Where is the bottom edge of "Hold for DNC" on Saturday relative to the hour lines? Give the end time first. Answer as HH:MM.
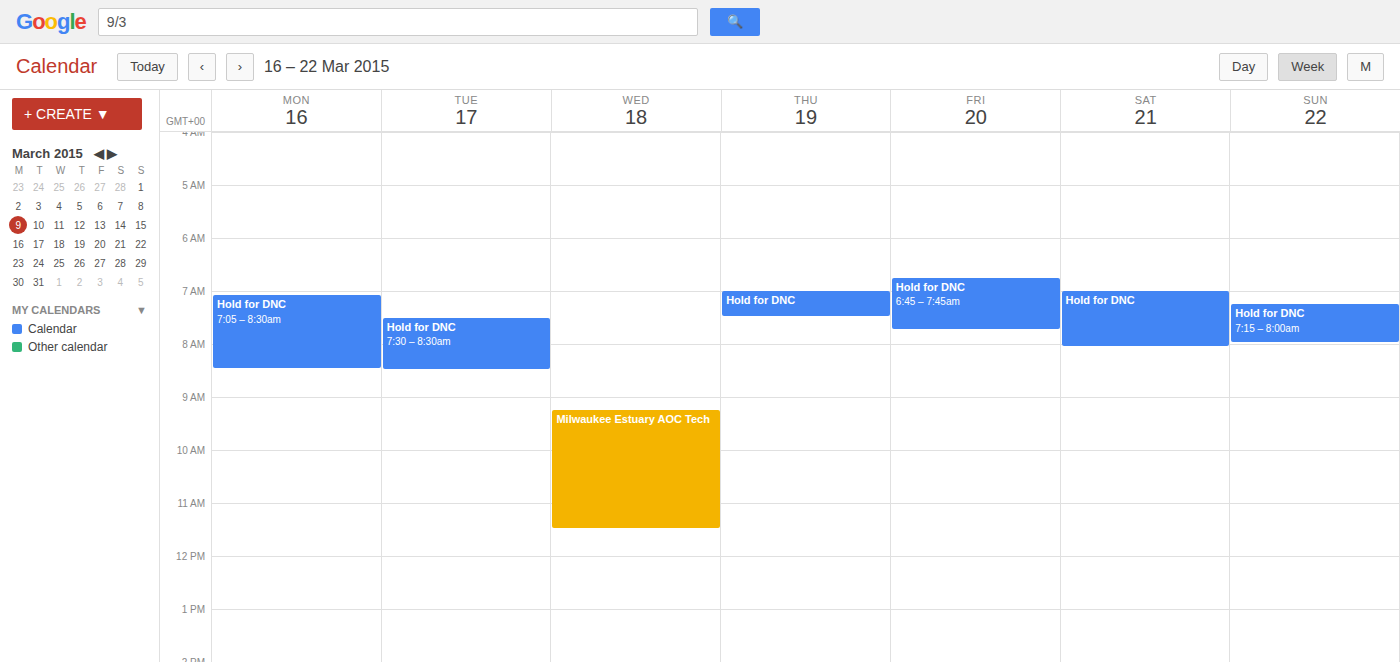
08:05 -- neither: 5 minutes below the 08:00 line and 55 minutes above the 09:00 line.